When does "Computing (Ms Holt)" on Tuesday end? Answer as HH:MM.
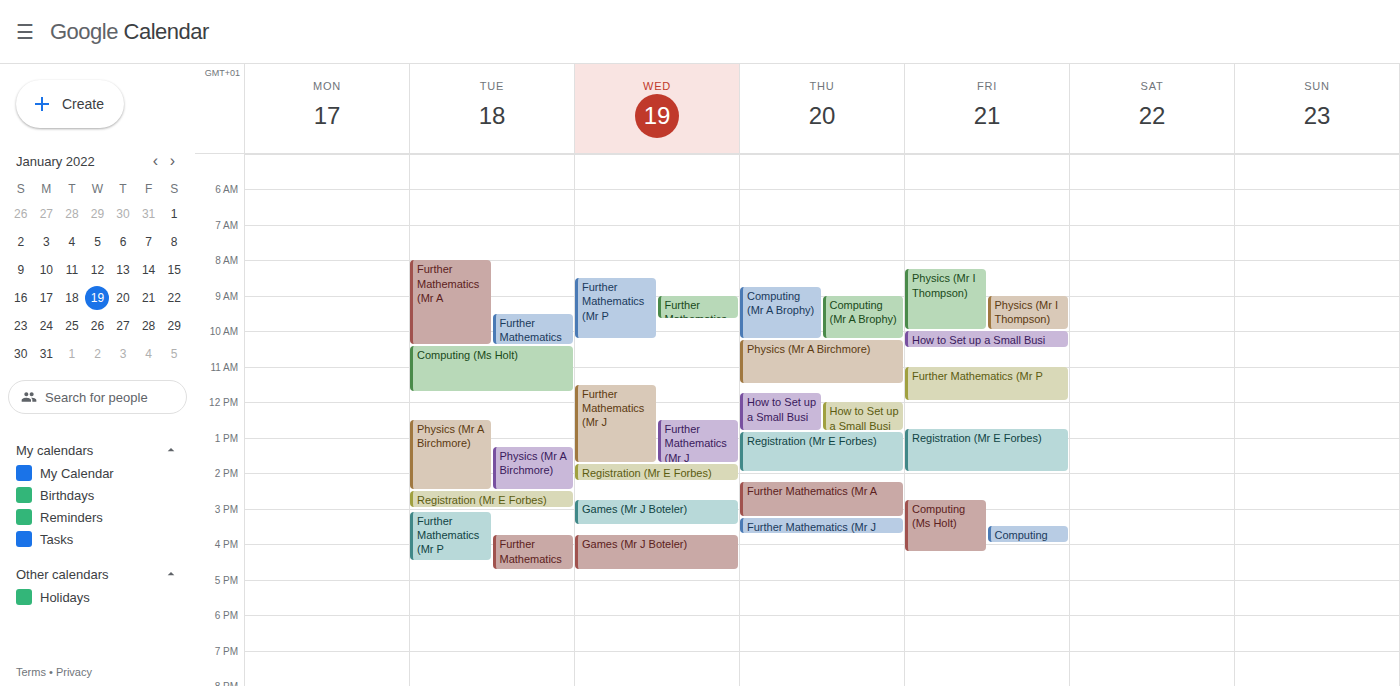
11:45